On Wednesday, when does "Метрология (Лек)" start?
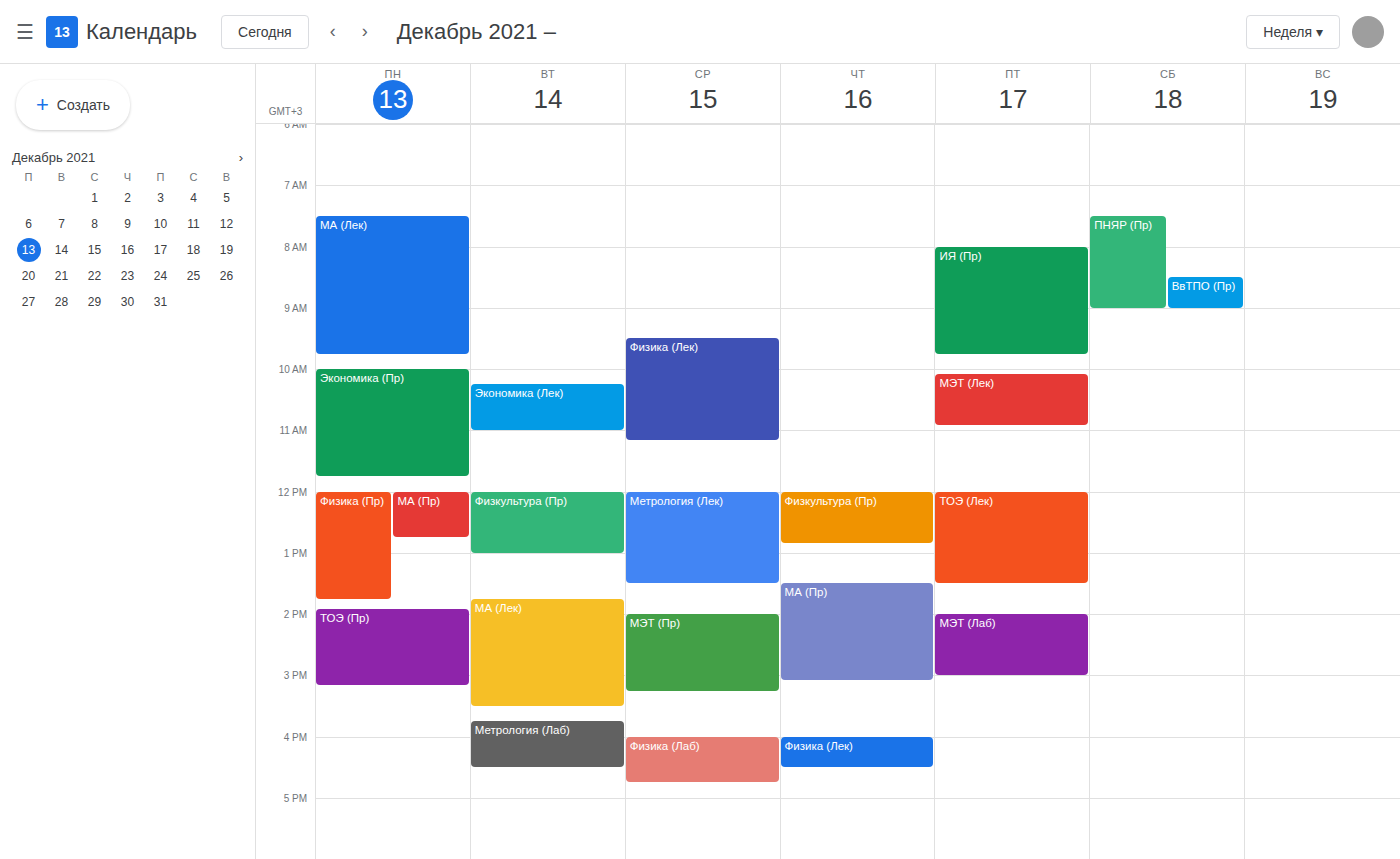
12:00 PM